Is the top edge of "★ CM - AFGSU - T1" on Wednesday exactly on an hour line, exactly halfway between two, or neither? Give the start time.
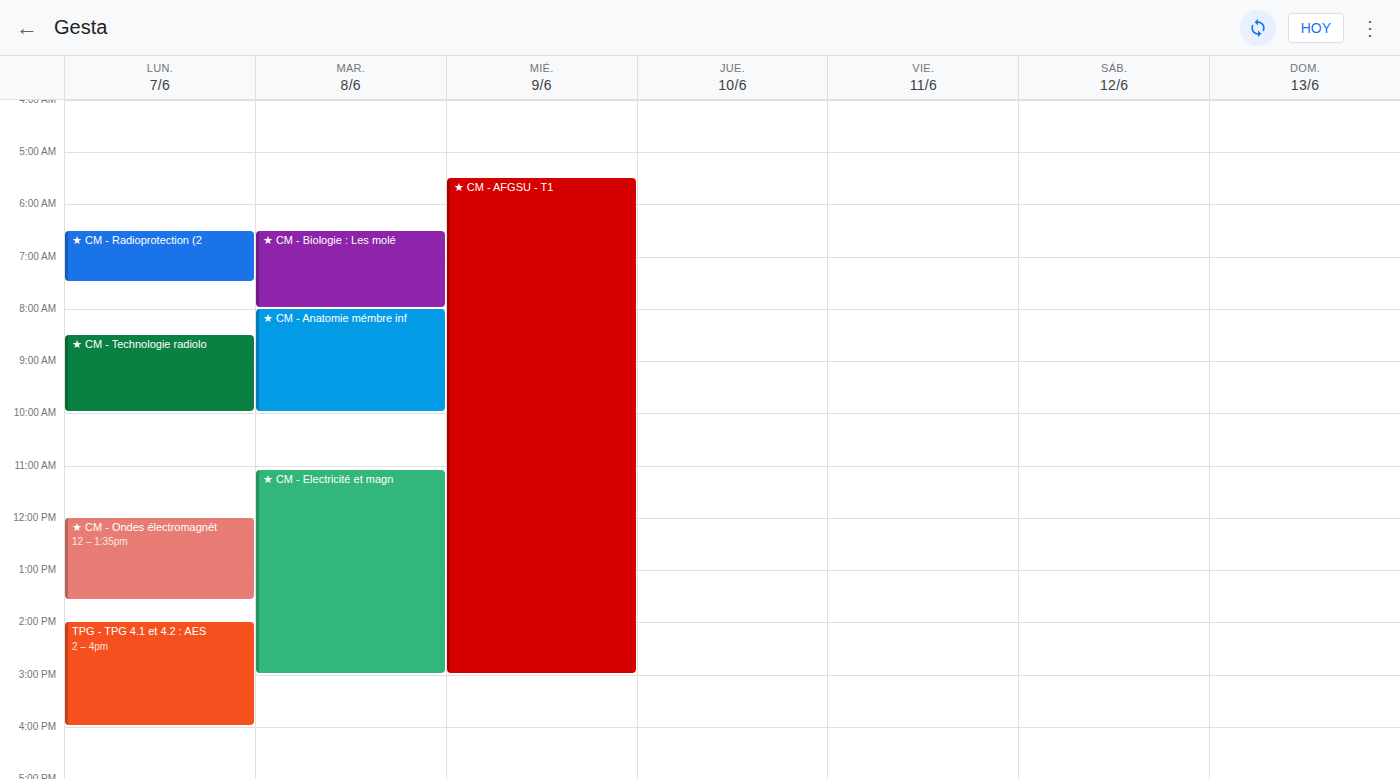
5:30 AM -- halfway between the 5 AM and 6 AM lines.